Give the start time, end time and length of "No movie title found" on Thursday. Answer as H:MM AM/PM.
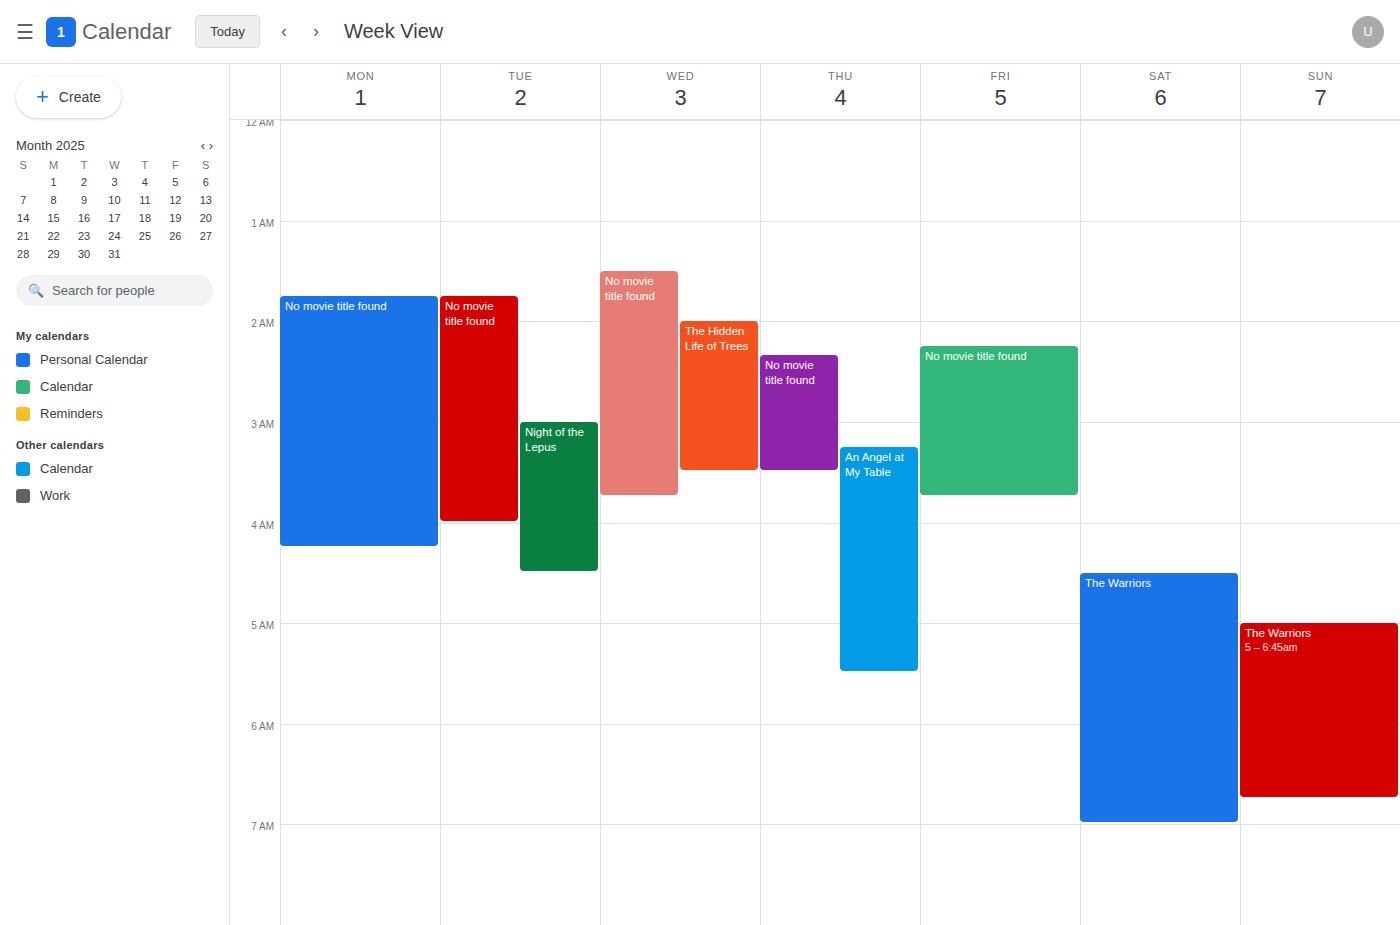
2:20 AM to 3:30 AM, 1 hour 10 minutes